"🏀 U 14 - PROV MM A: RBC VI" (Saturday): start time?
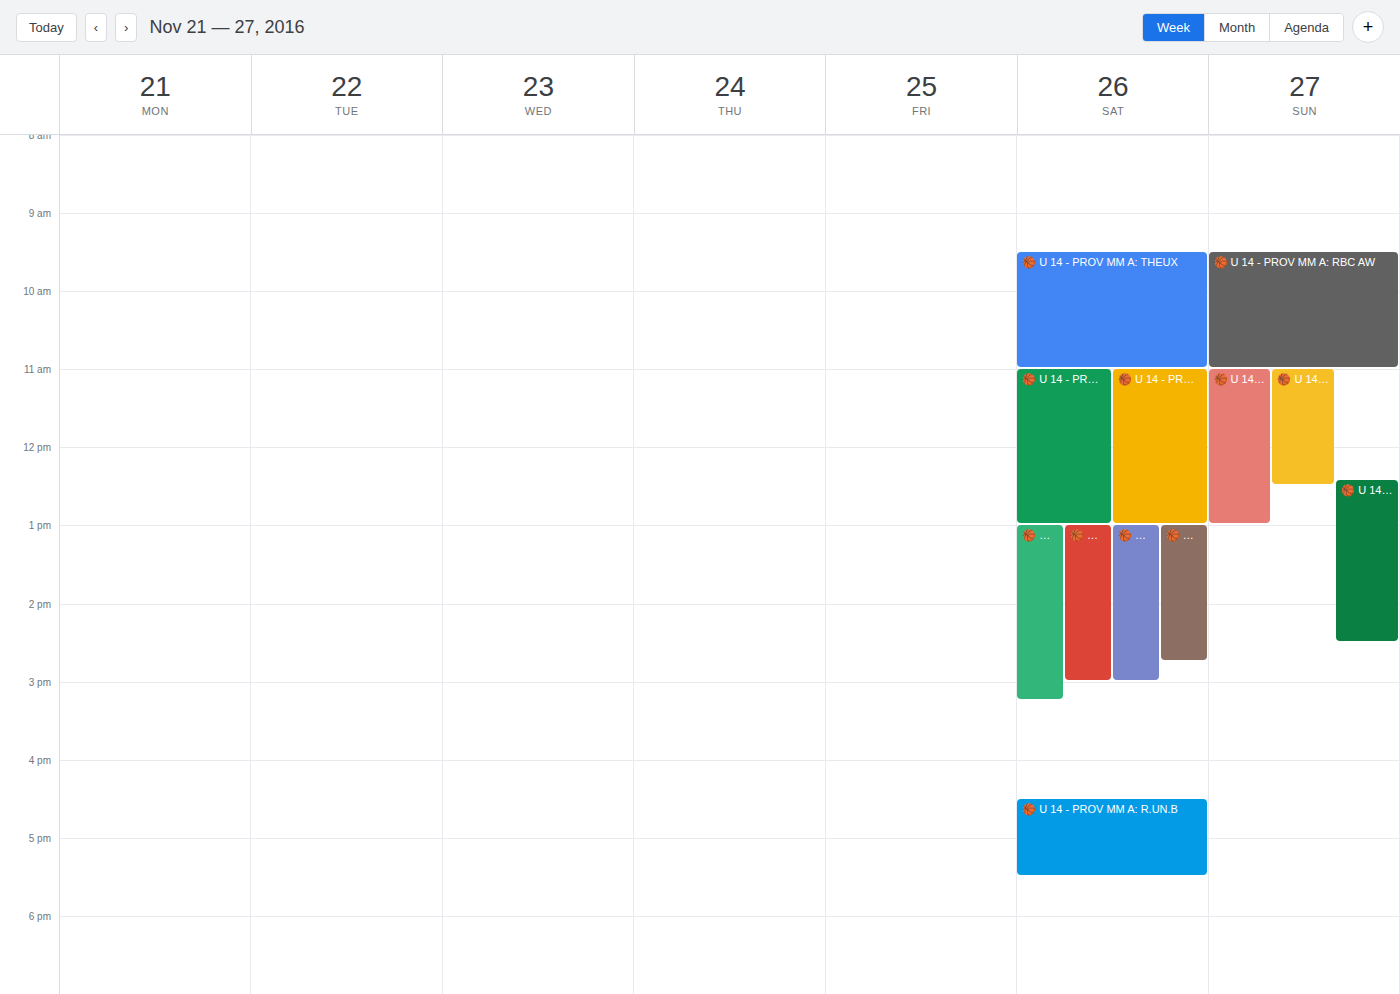
11:00 AM